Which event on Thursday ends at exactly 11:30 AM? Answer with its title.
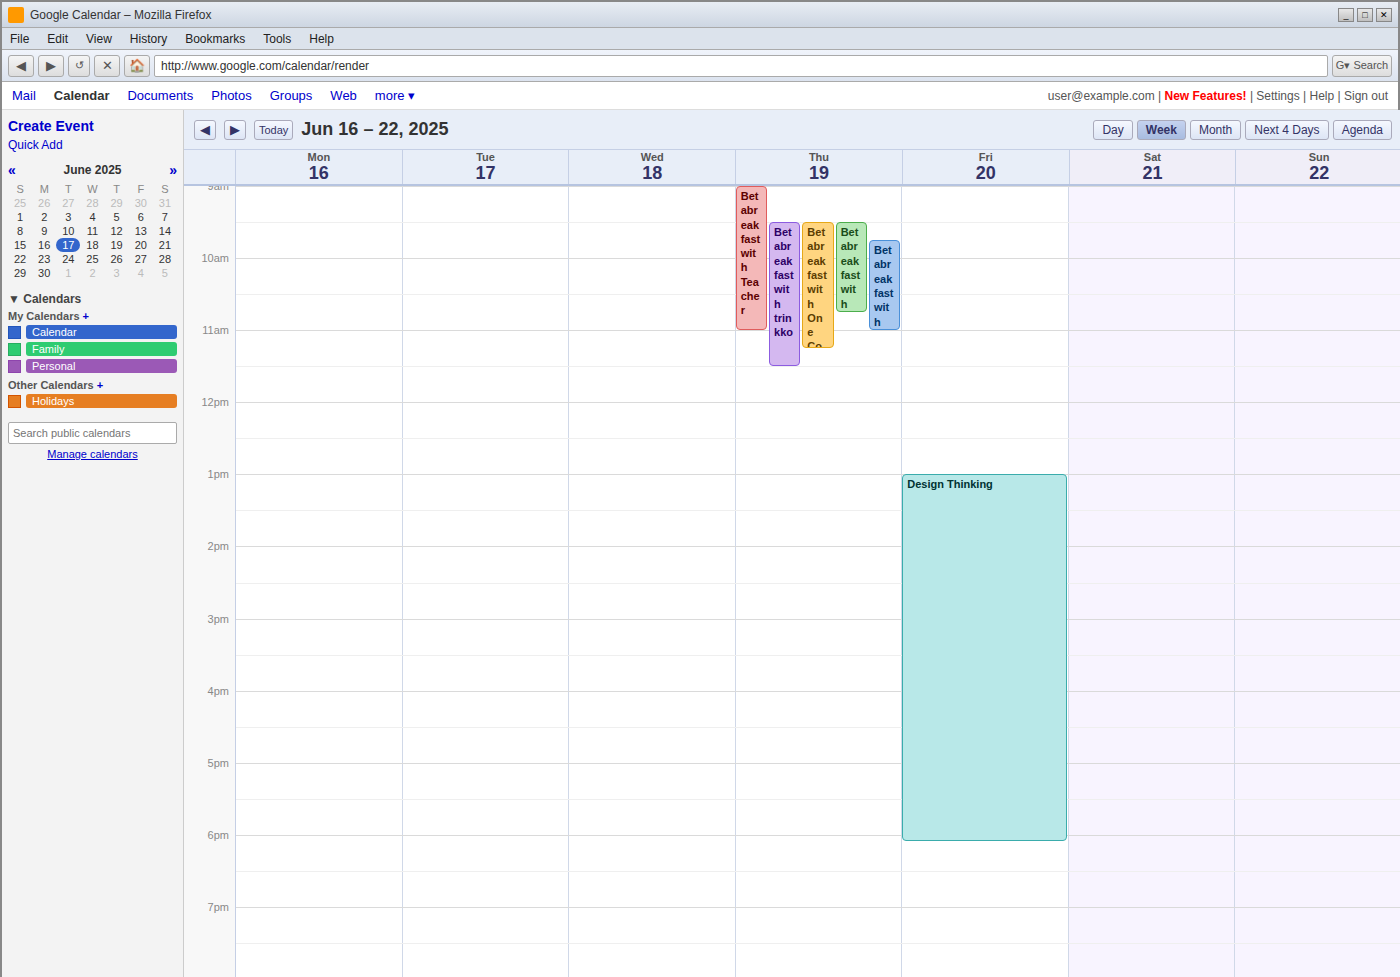
"Betabreakfast with trinkko"